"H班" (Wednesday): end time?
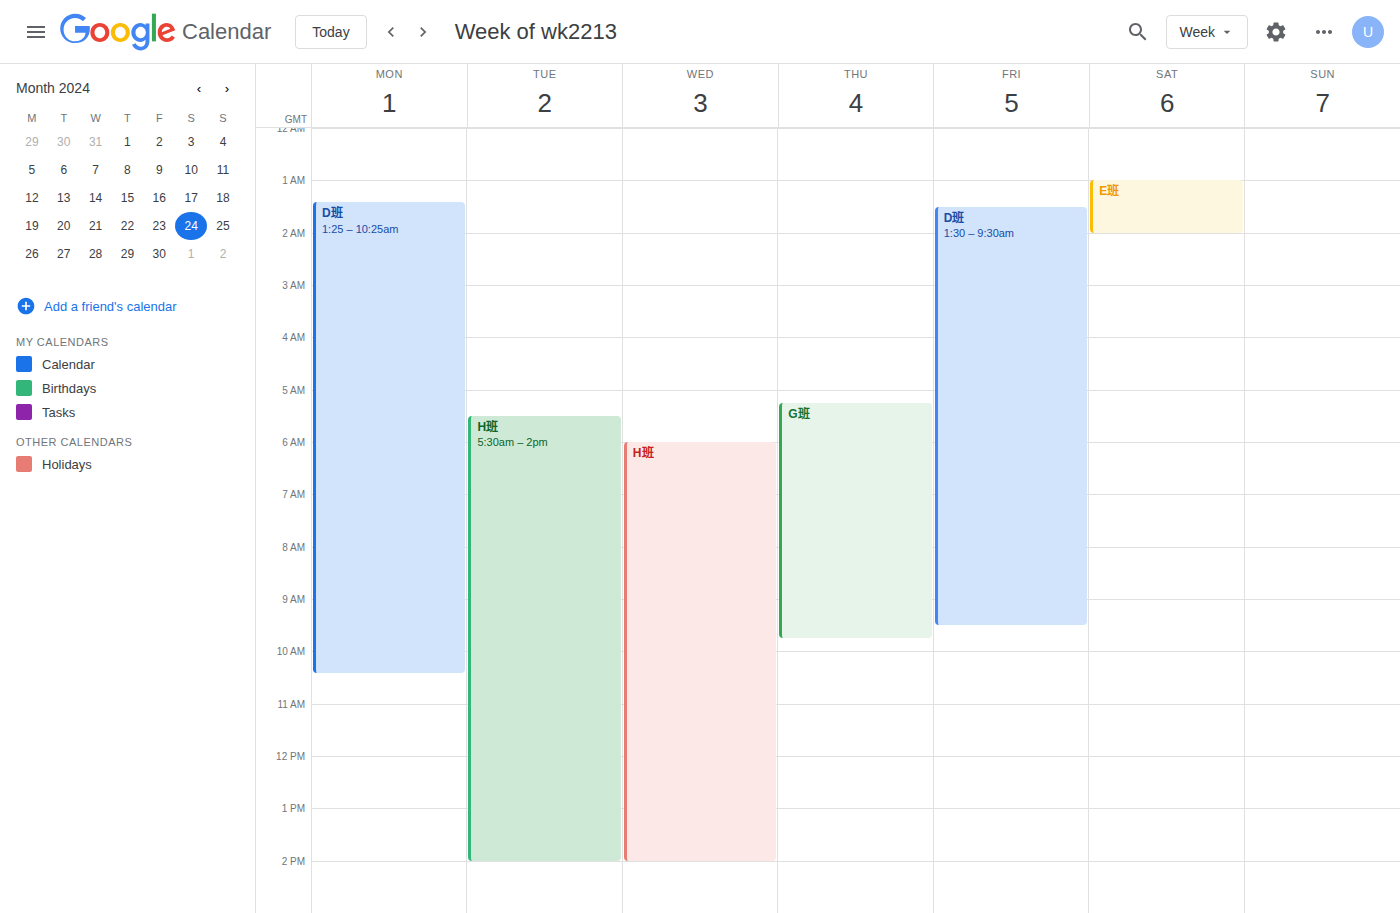
2:00 PM